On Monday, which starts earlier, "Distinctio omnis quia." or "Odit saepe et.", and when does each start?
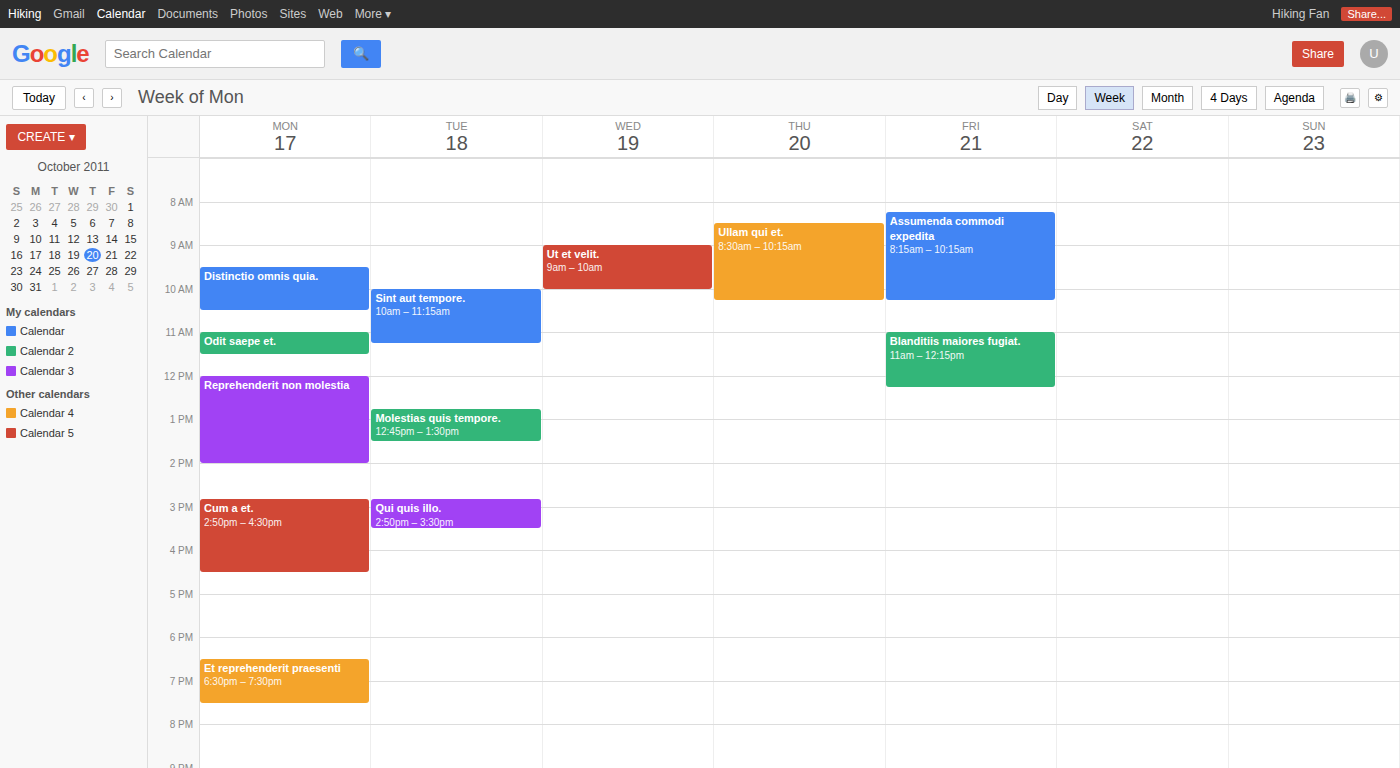
"Distinctio omnis quia." 9:30 AM; "Odit saepe et." 11:00 AM.